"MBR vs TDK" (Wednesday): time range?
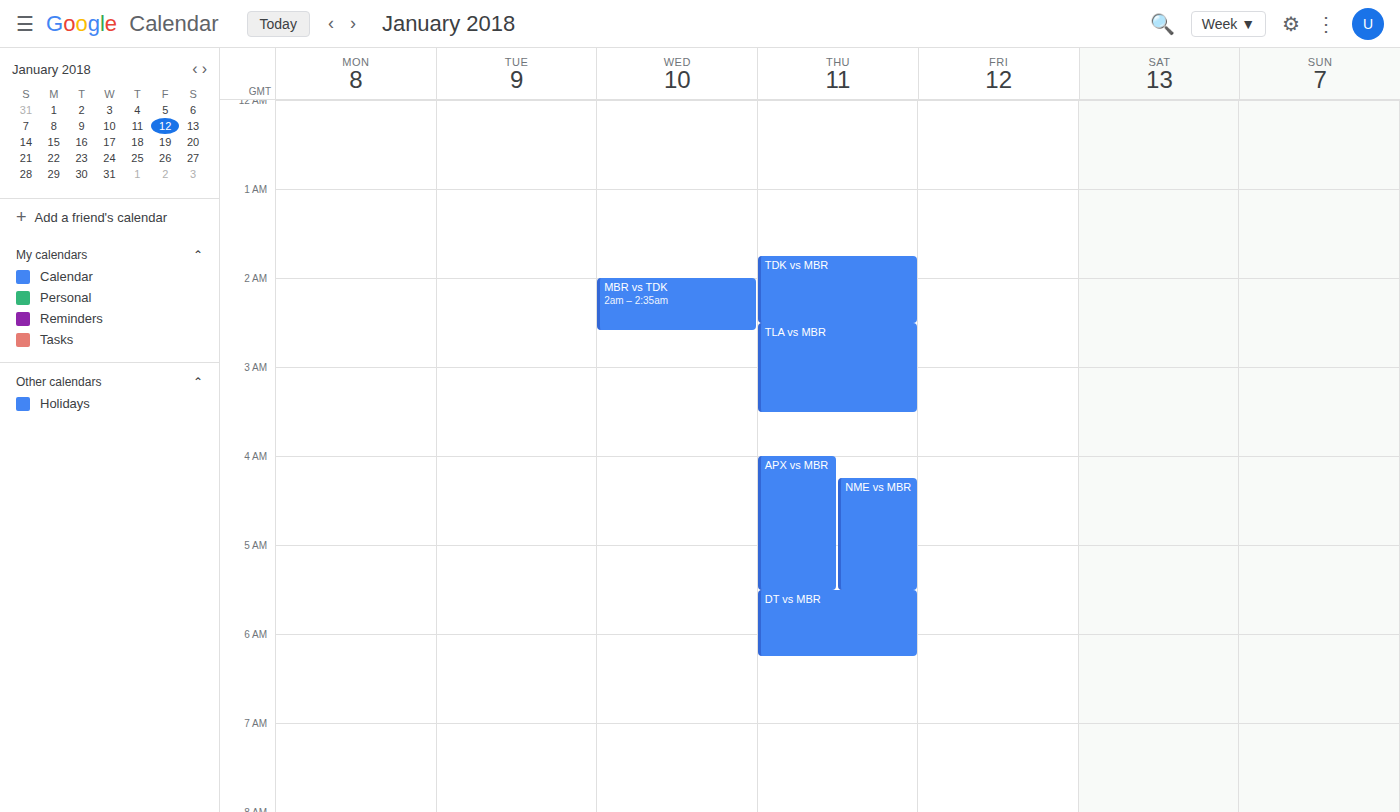
2:00 AM to 2:35 AM